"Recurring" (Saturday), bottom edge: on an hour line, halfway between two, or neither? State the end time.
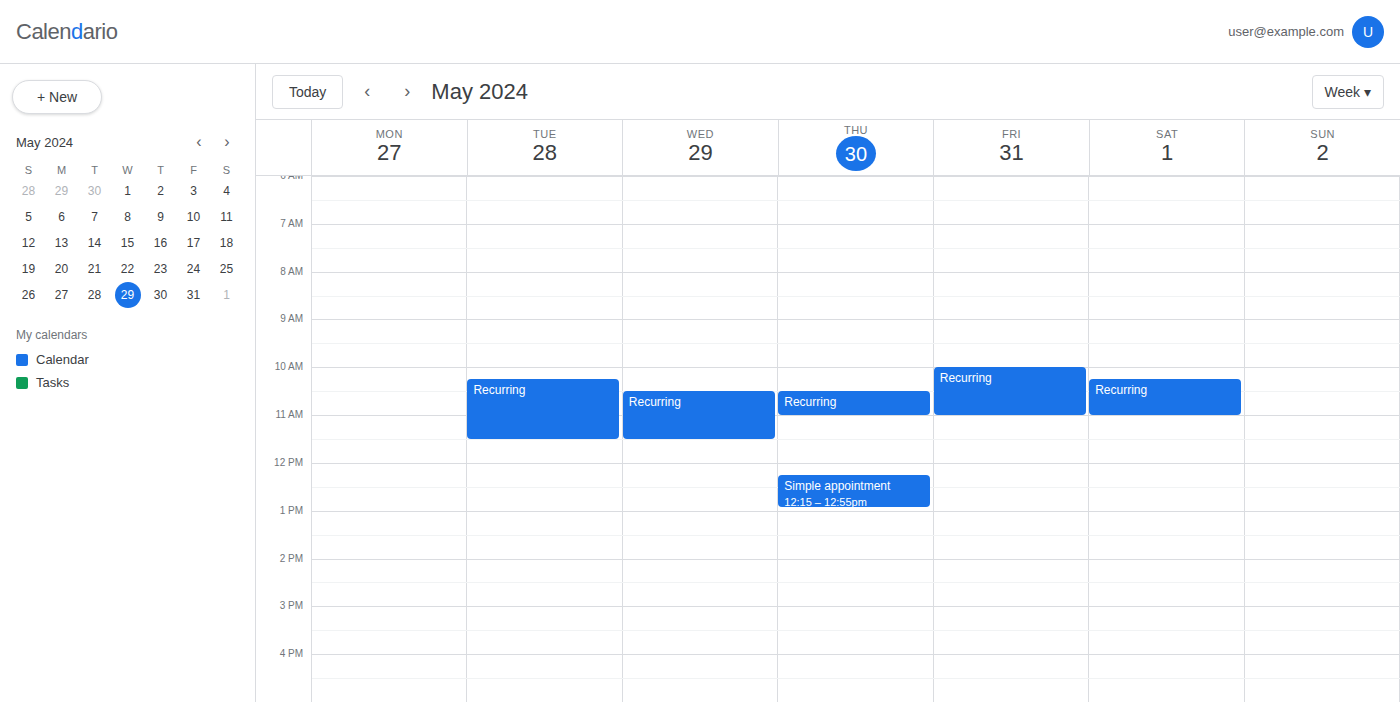
11:00 AM -- exactly on the 11 AM line.